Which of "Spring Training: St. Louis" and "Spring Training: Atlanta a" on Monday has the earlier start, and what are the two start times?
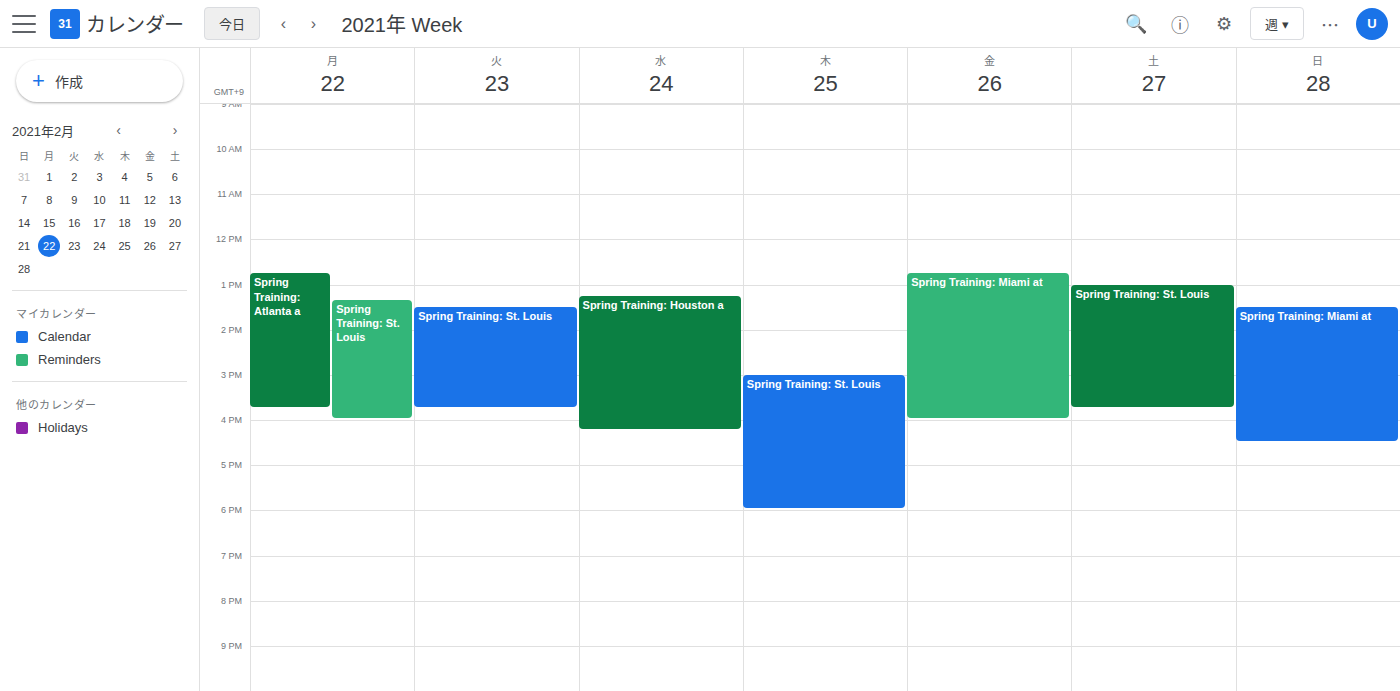
"Spring Training: Atlanta a" 12:45 PM; "Spring Training: St. Louis" 1:20 PM.